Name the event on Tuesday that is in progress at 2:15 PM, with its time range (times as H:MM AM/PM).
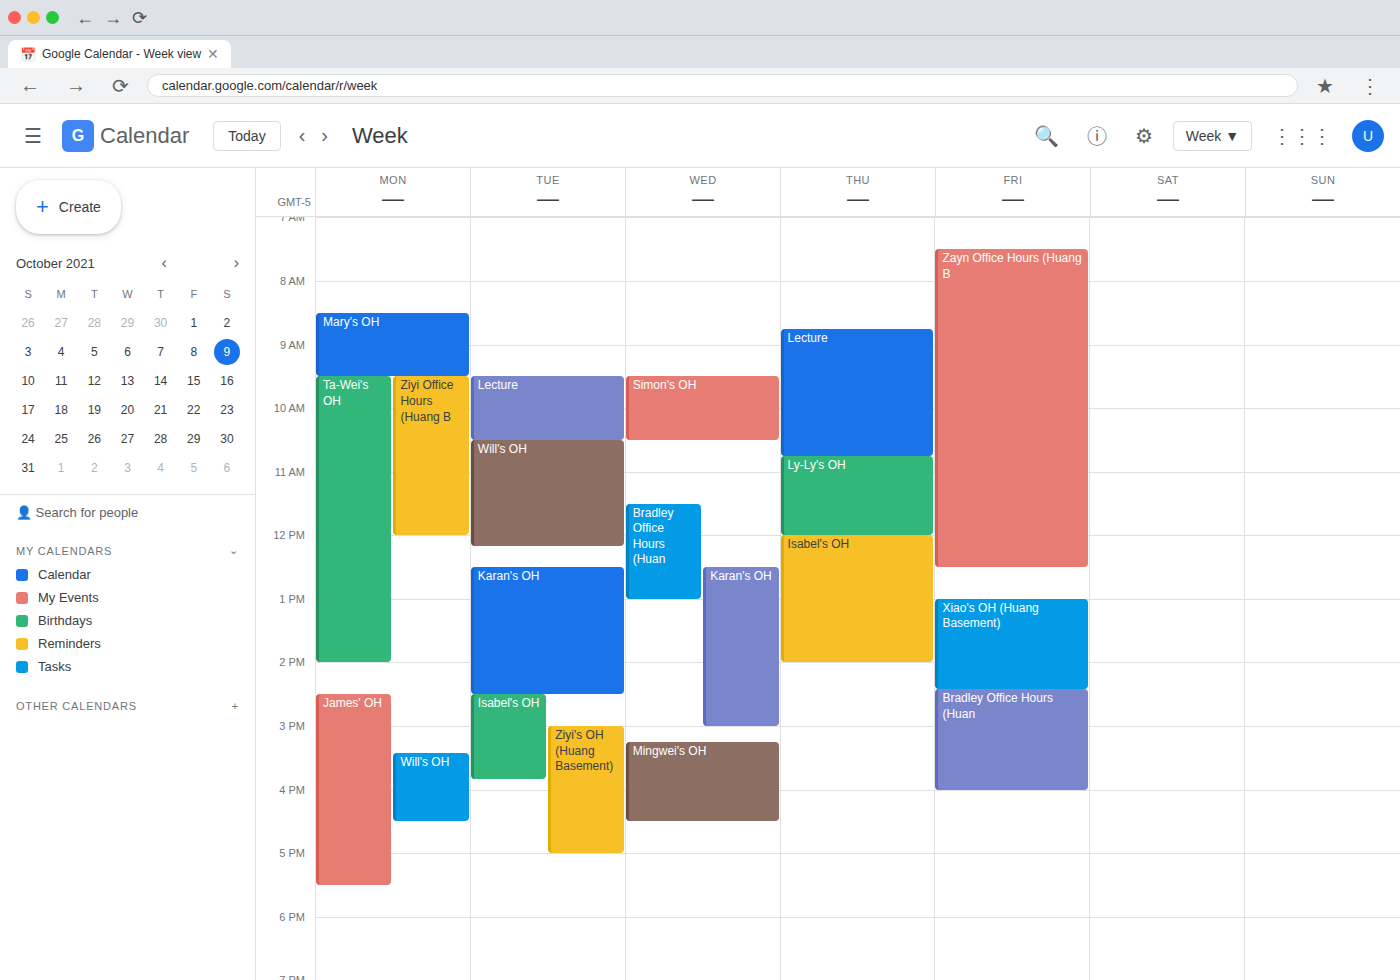
"Karan's OH", 12:30 PM to 2:30 PM